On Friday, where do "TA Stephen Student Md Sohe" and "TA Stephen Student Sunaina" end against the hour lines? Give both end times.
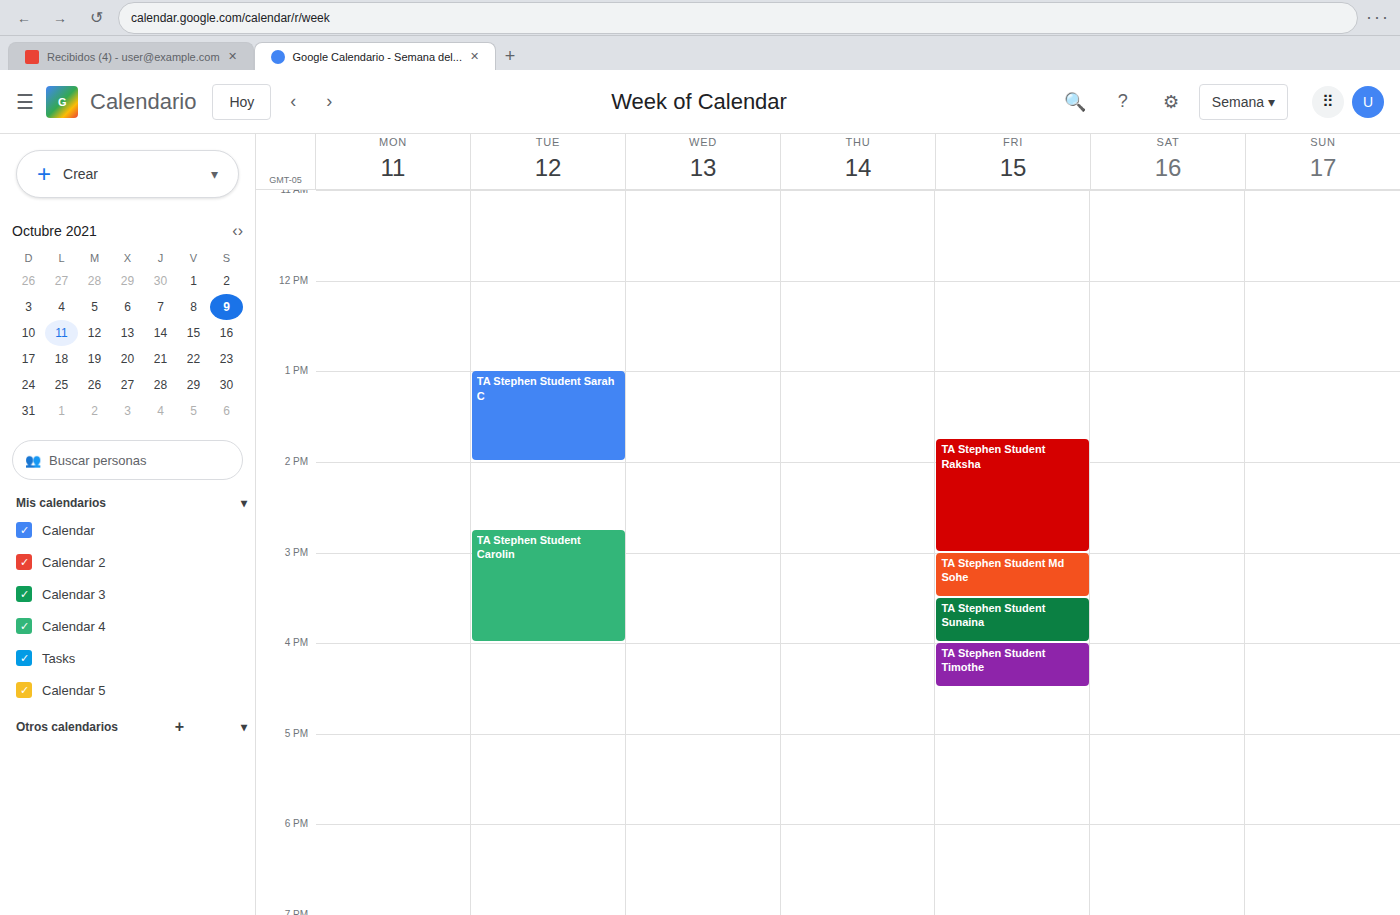
"TA Stephen Student Md Sohe": 3:30 PM, halfway between the 3 PM and 4 PM lines. "TA Stephen Student Sunaina": 4:00 PM, exactly on the 4 PM line.